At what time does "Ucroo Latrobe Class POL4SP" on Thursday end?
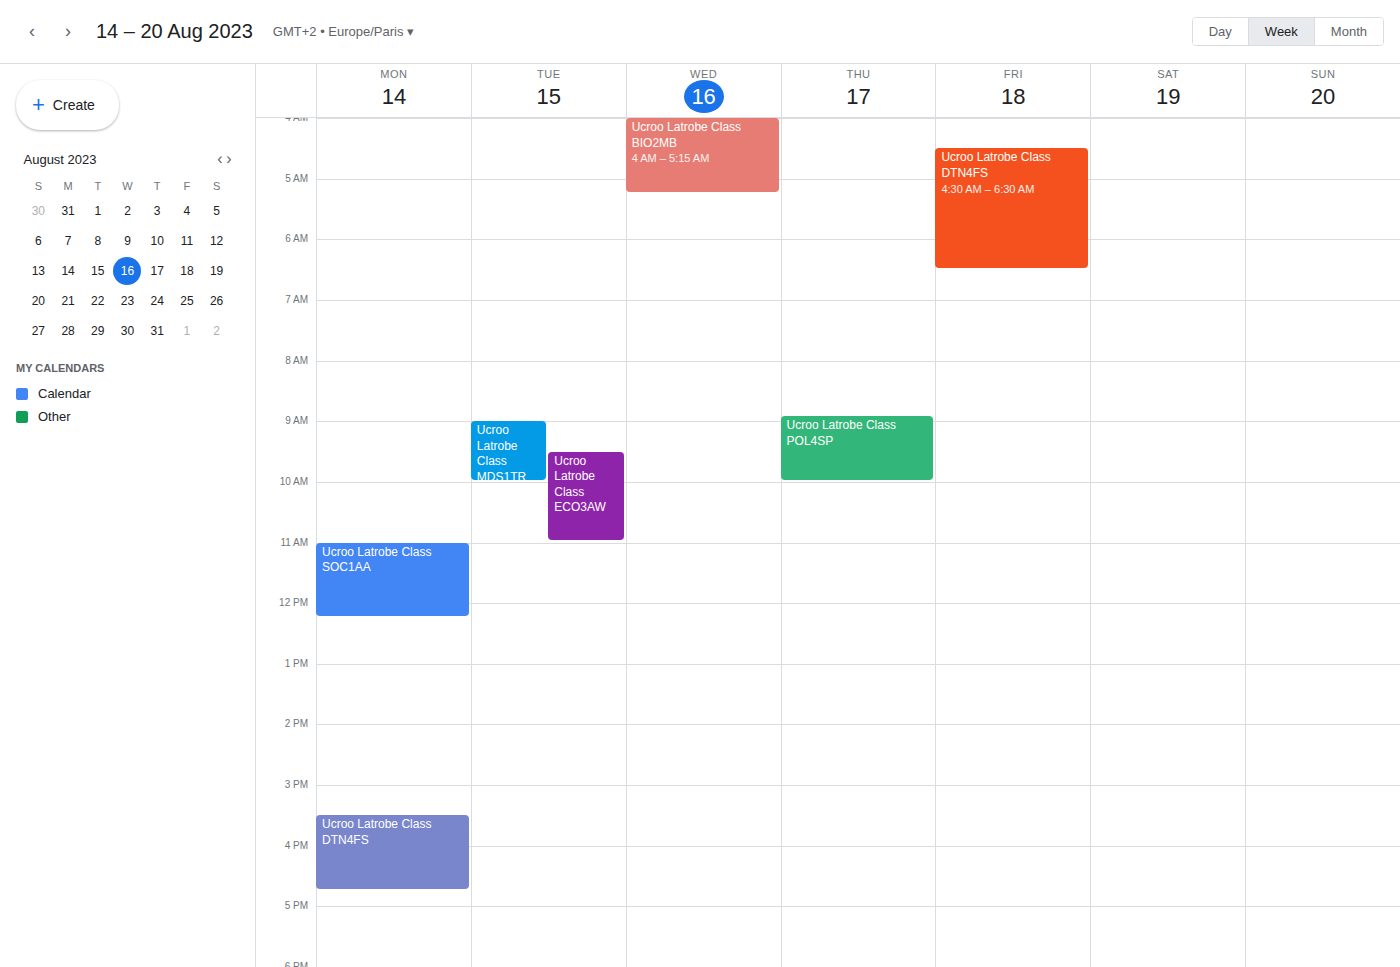
10:00 AM